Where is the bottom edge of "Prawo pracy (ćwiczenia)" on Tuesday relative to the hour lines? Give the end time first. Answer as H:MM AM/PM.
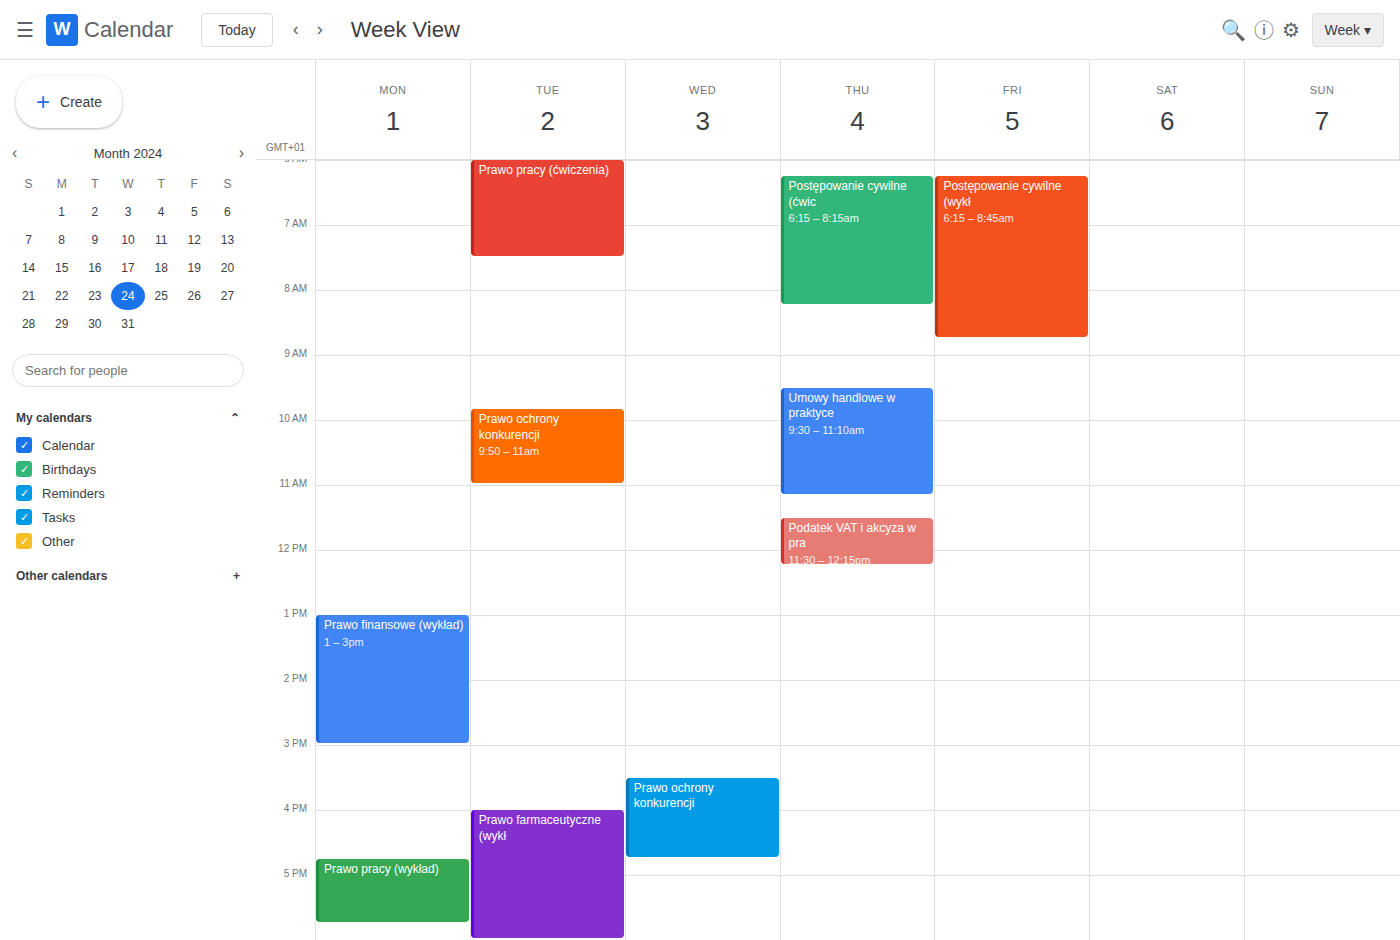
7:30 AM -- halfway between the 7 AM and 8 AM lines.